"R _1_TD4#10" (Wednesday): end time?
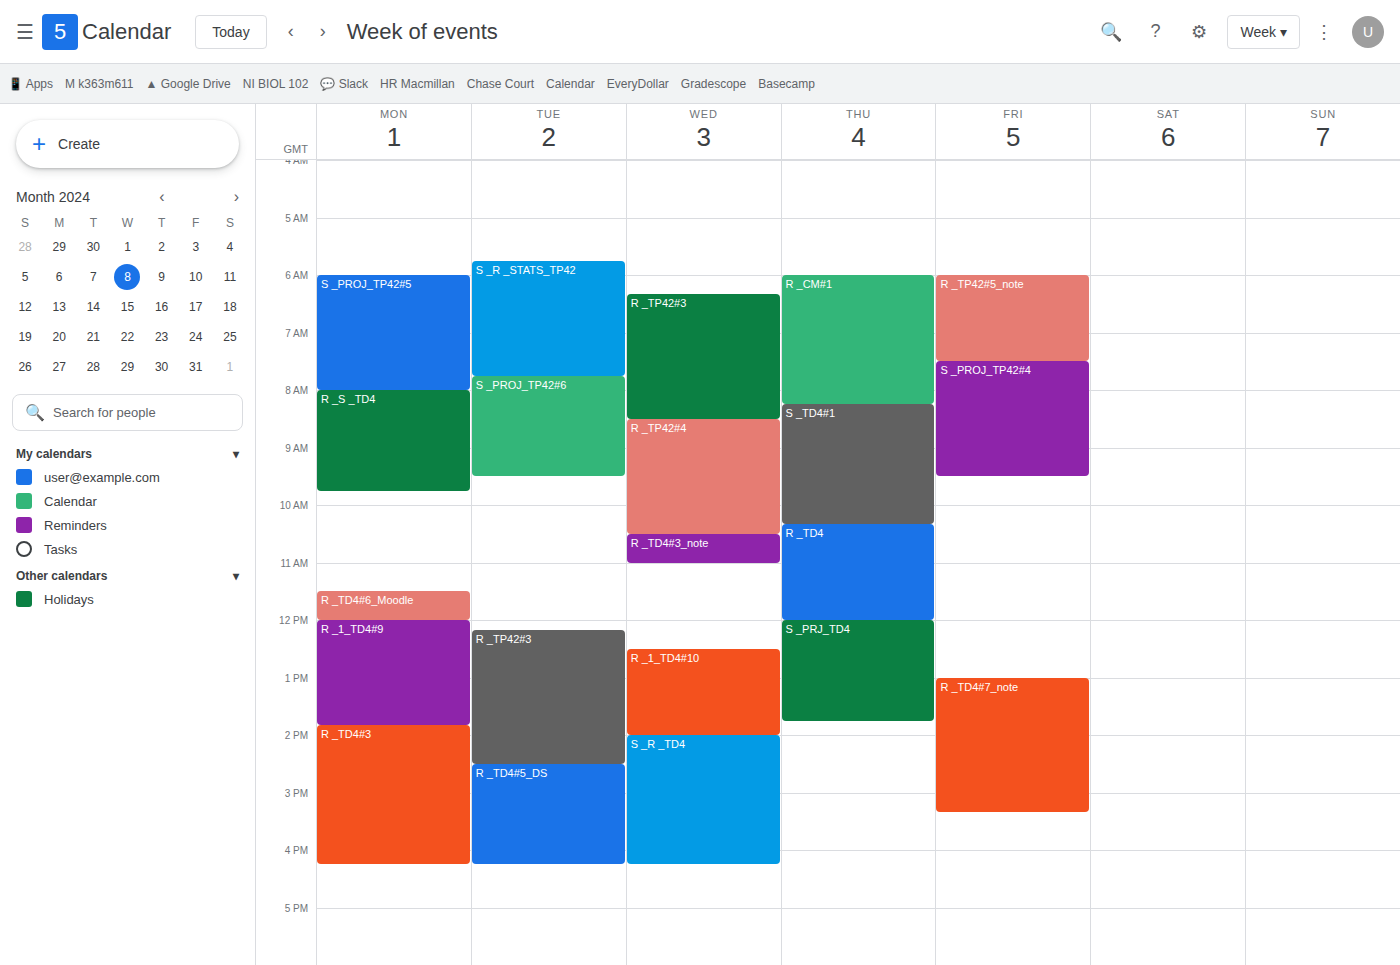
2:00 PM